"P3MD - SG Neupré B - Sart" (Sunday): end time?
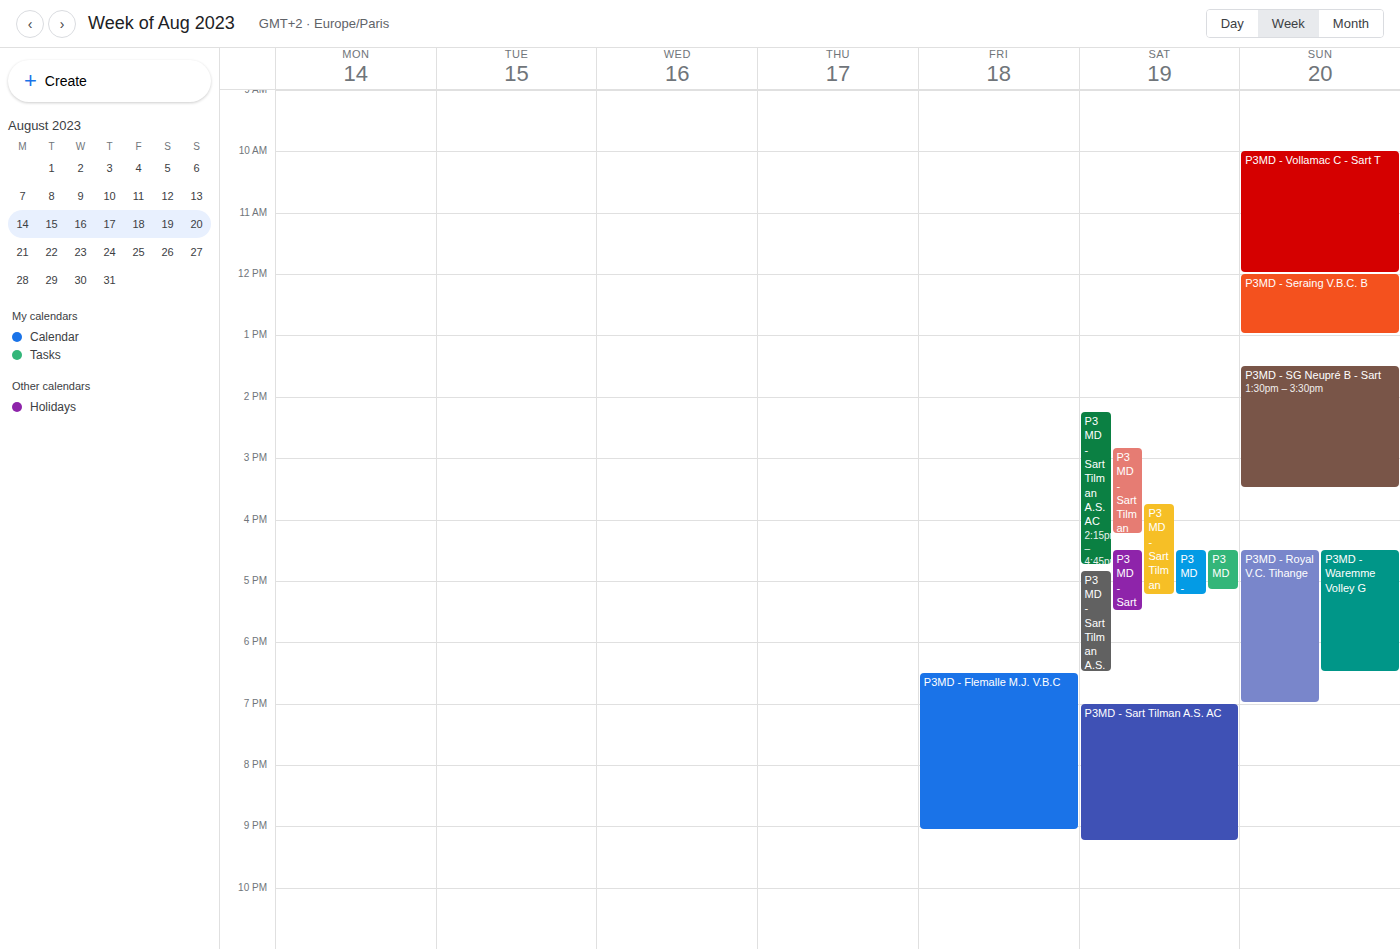
3:30 PM